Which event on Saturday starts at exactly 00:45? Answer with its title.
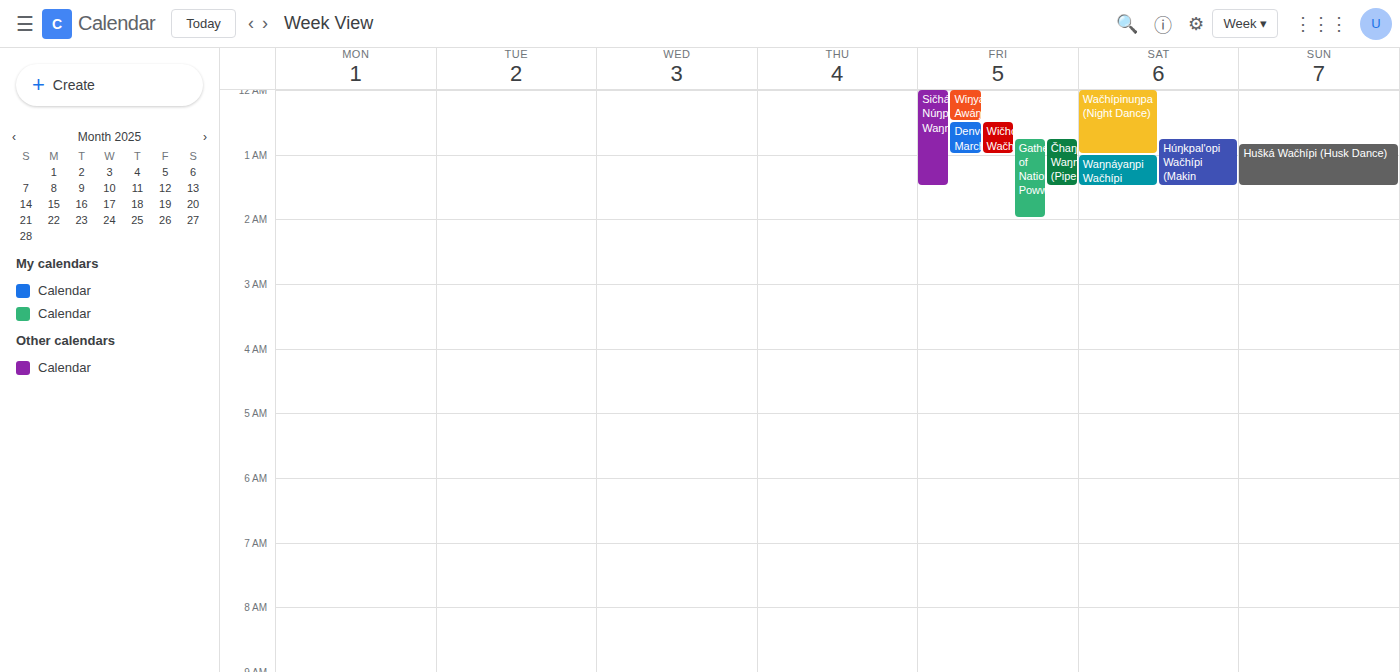
"Húŋkpal'opi Wačhípi (Makin"